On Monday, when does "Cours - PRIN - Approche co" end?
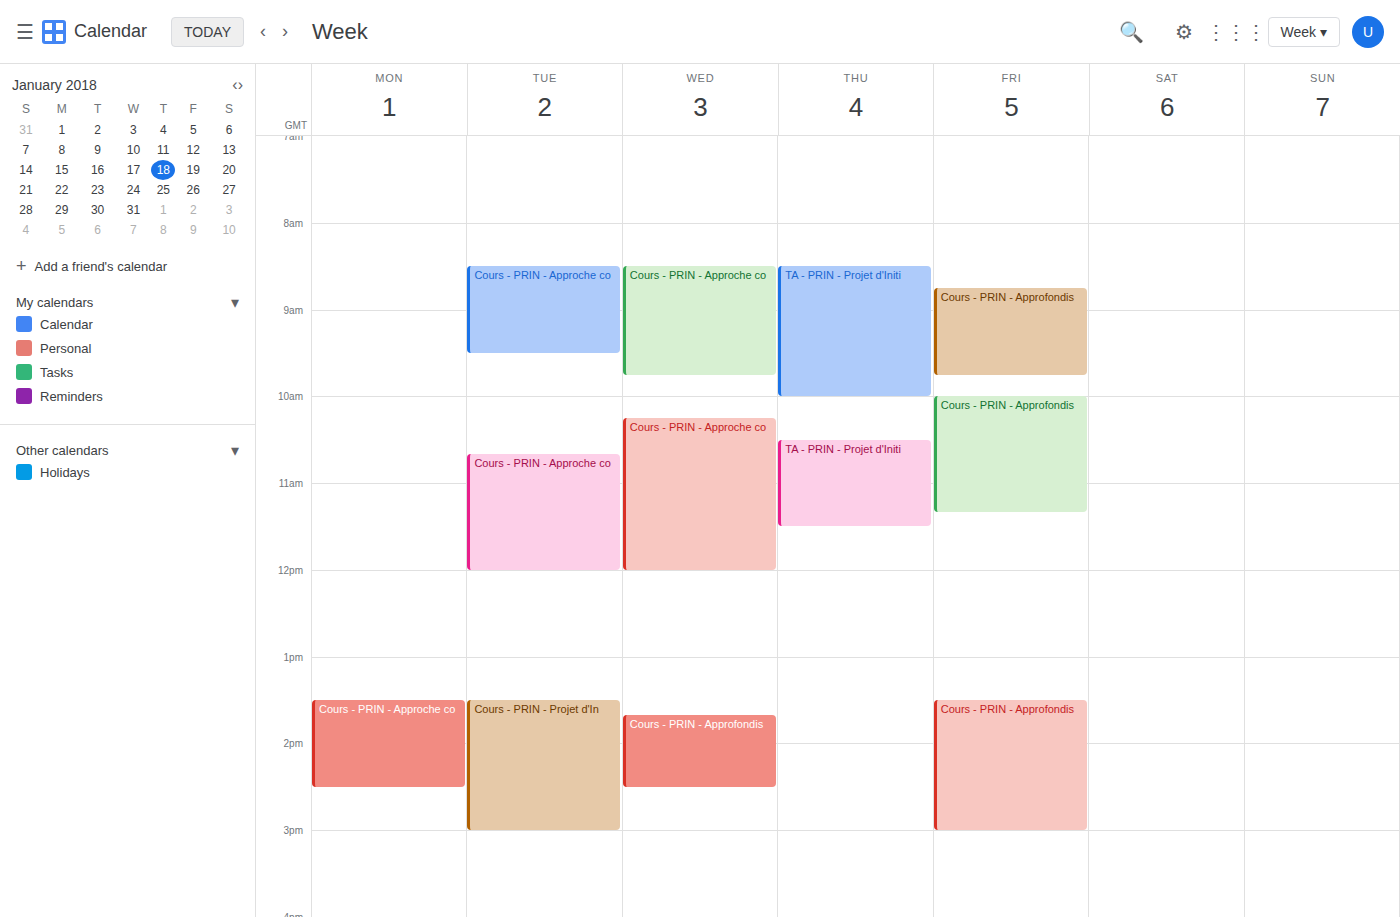
2:30 PM